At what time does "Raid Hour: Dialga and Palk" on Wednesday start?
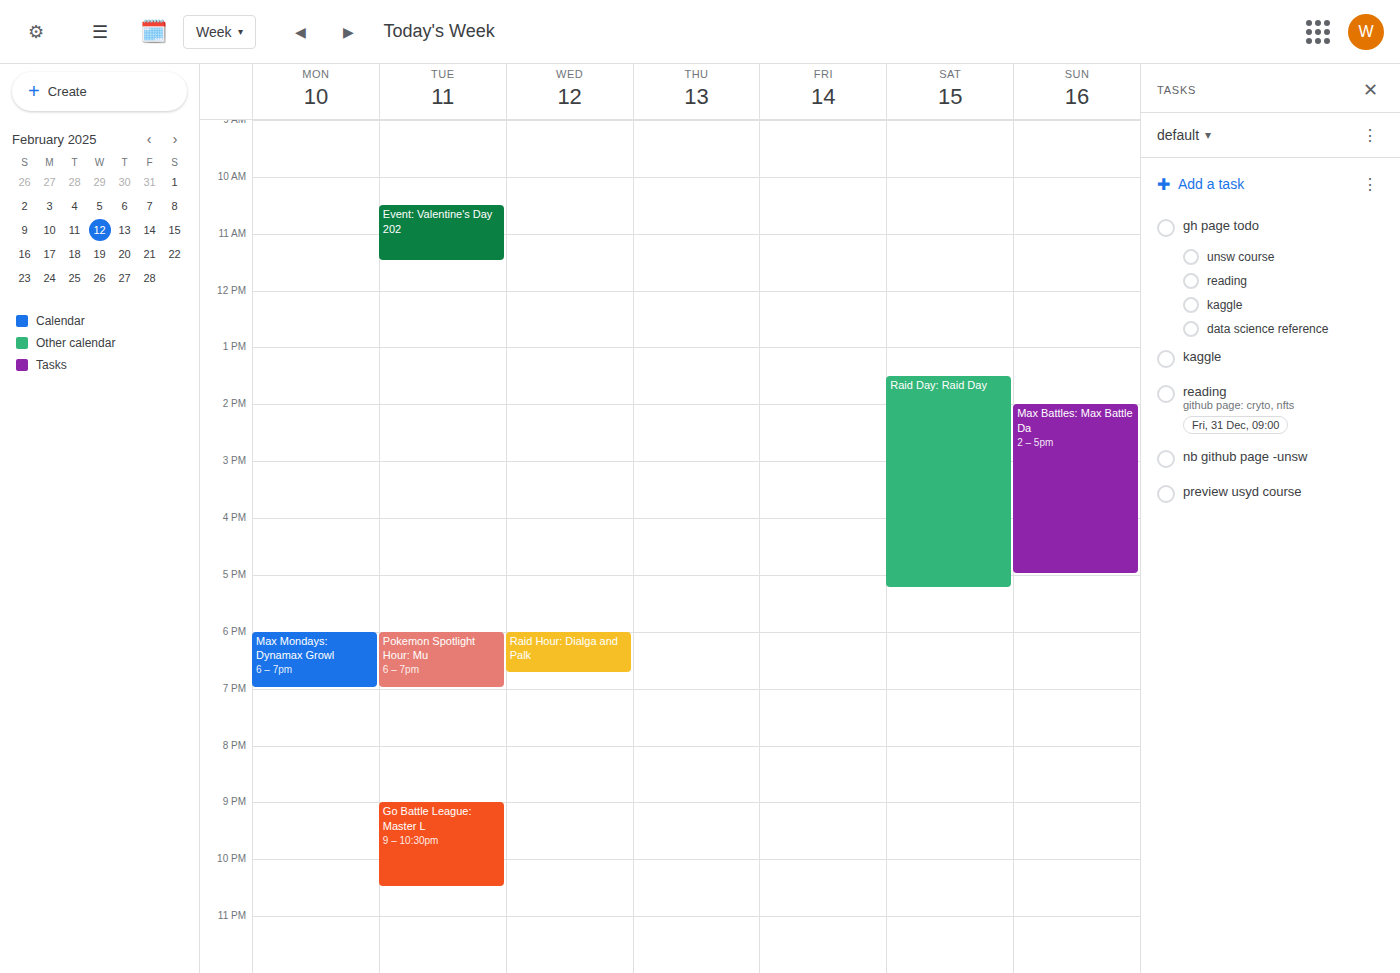
6:00 PM